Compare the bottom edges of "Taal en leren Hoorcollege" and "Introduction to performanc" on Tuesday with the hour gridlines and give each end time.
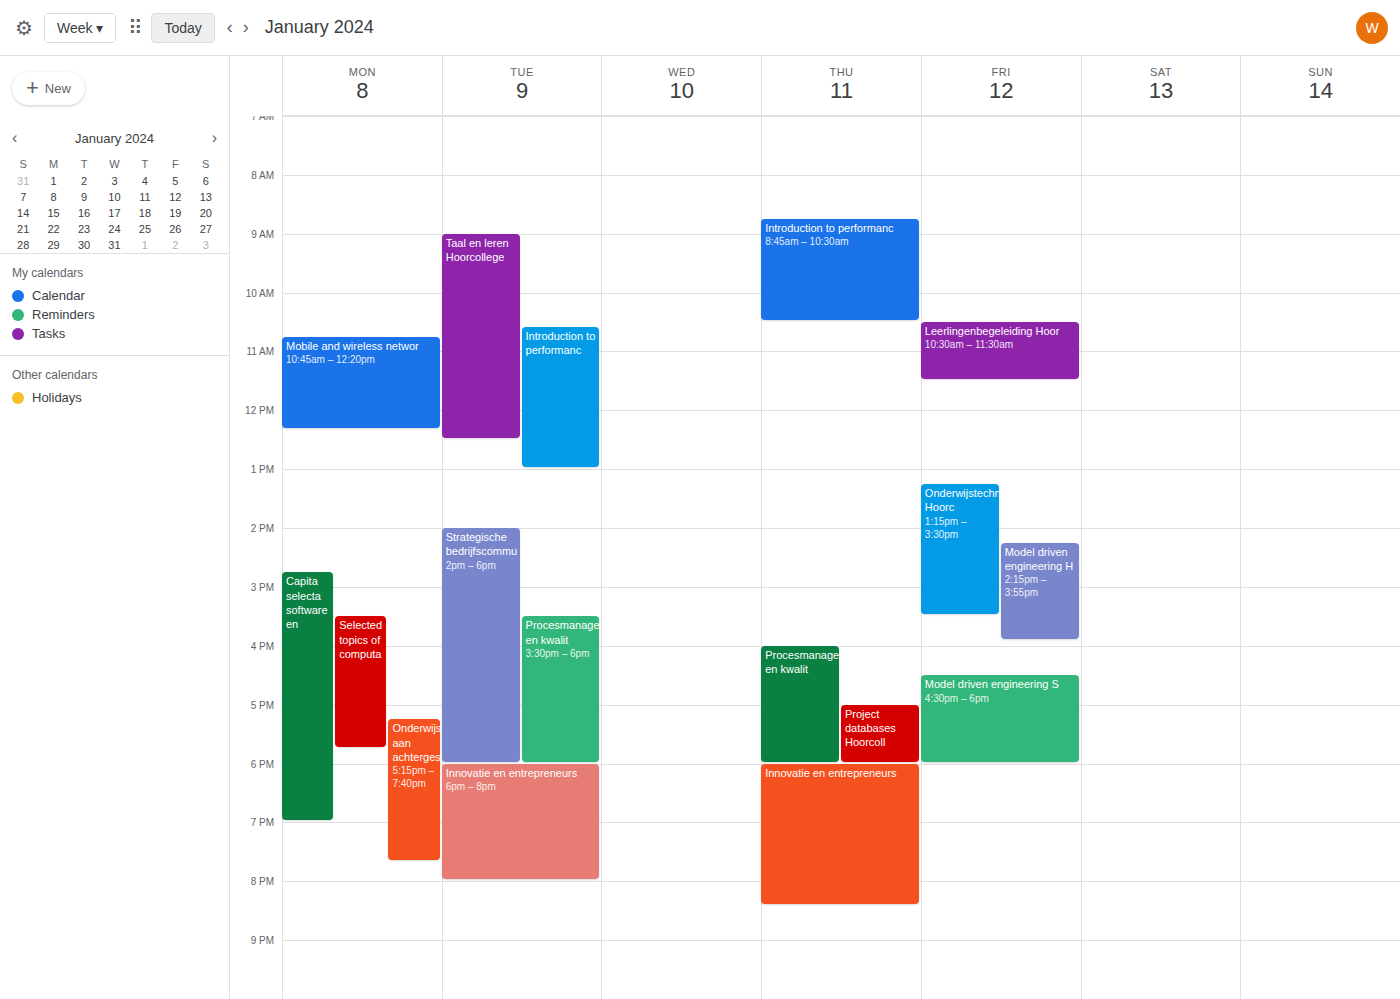
"Taal en leren Hoorcollege": 12:30 PM, halfway between the 12 PM and 1 PM lines. "Introduction to performanc": 1:00 PM, exactly on the 1 PM line.